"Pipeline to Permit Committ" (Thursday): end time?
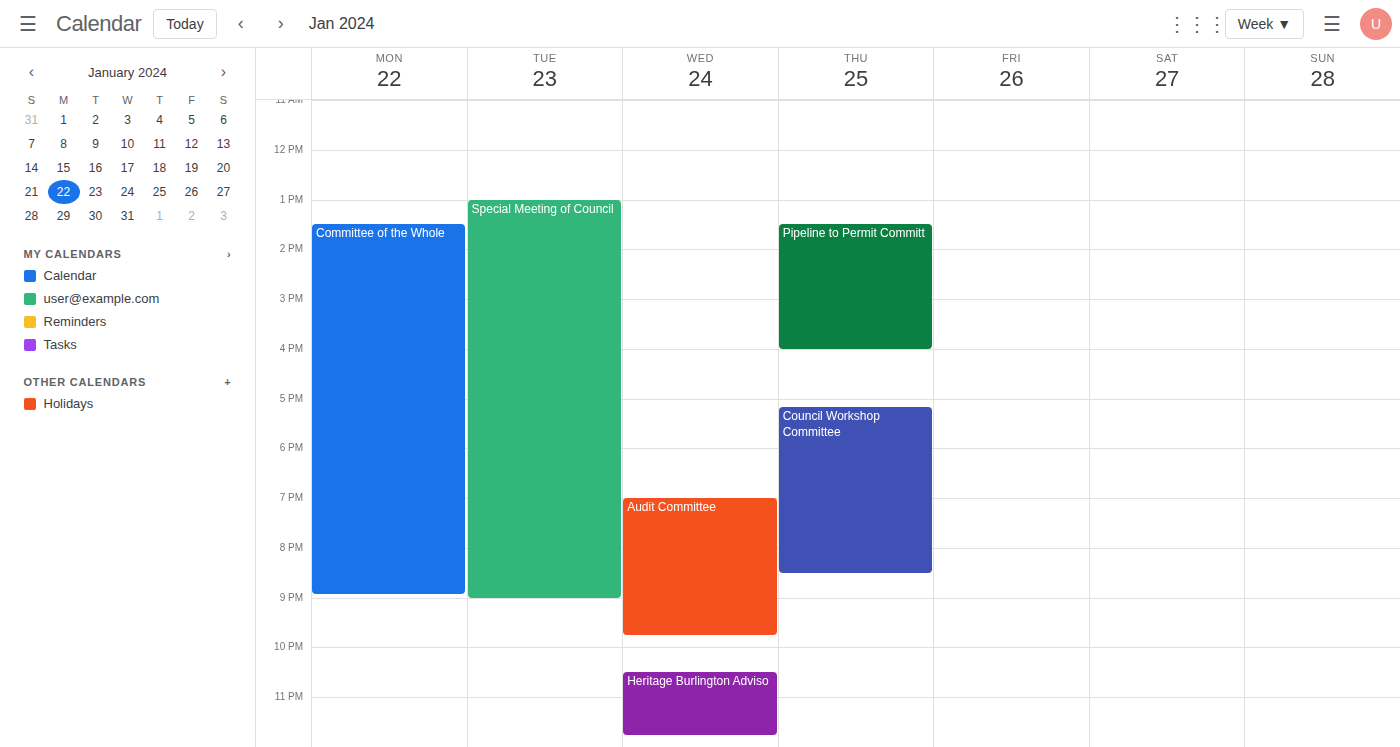
4:00 PM